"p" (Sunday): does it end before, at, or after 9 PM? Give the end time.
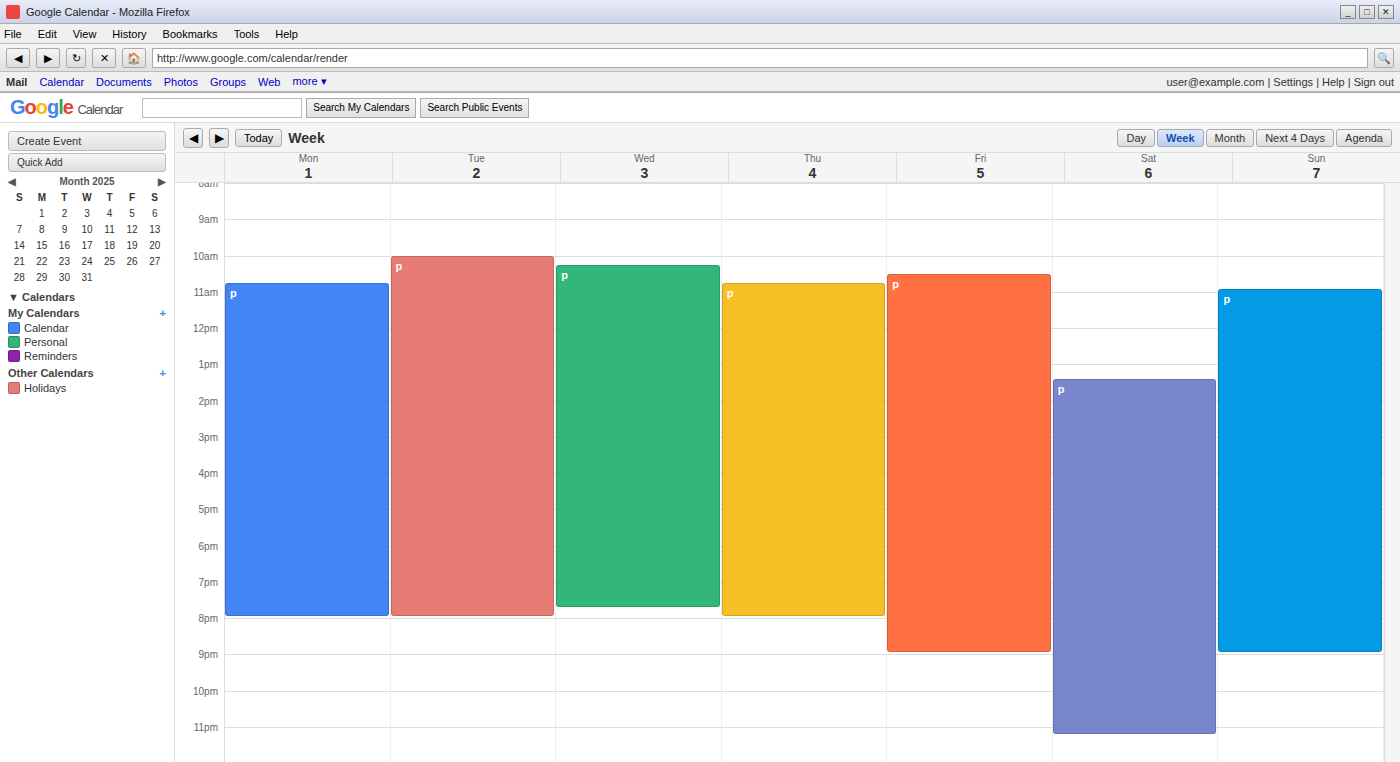
9:00 PM -- exactly at 9 PM, on the 9 PM line.